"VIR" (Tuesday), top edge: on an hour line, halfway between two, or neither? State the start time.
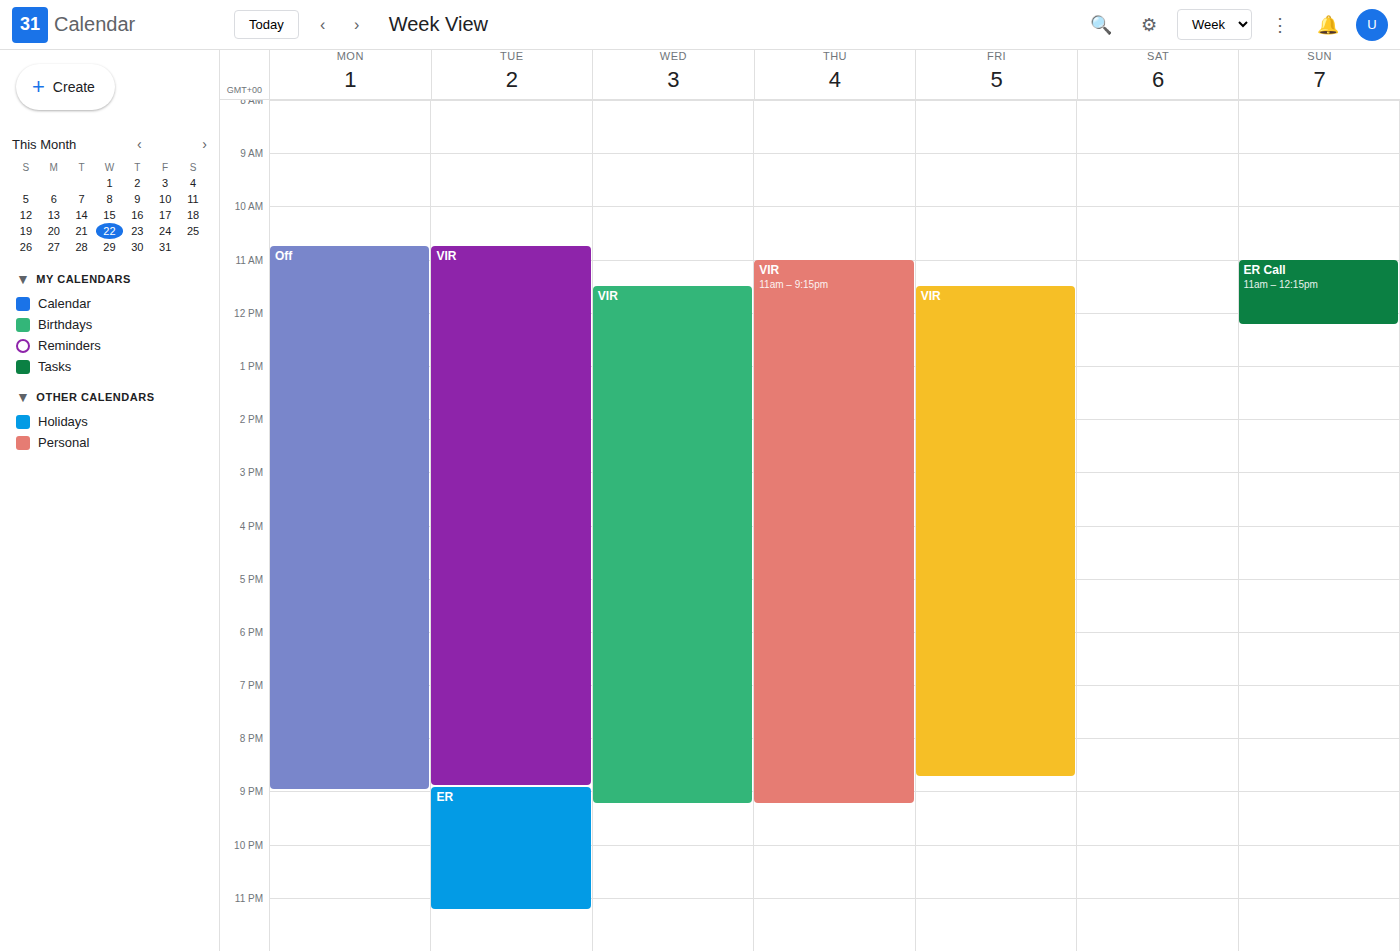
10:45 AM -- neither: three quarters of the way from the 10 AM line to the 11 AM line.